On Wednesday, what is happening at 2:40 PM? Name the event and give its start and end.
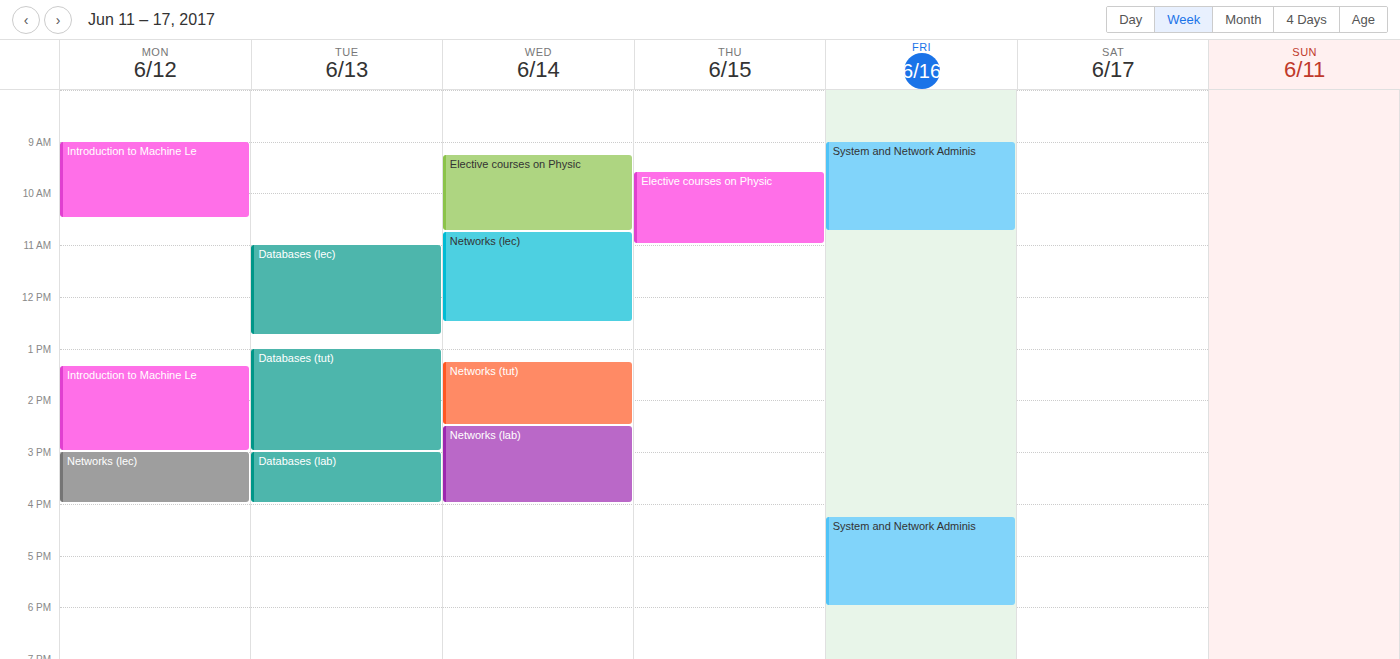
"Networks (lab)", 2:30 PM to 4:00 PM